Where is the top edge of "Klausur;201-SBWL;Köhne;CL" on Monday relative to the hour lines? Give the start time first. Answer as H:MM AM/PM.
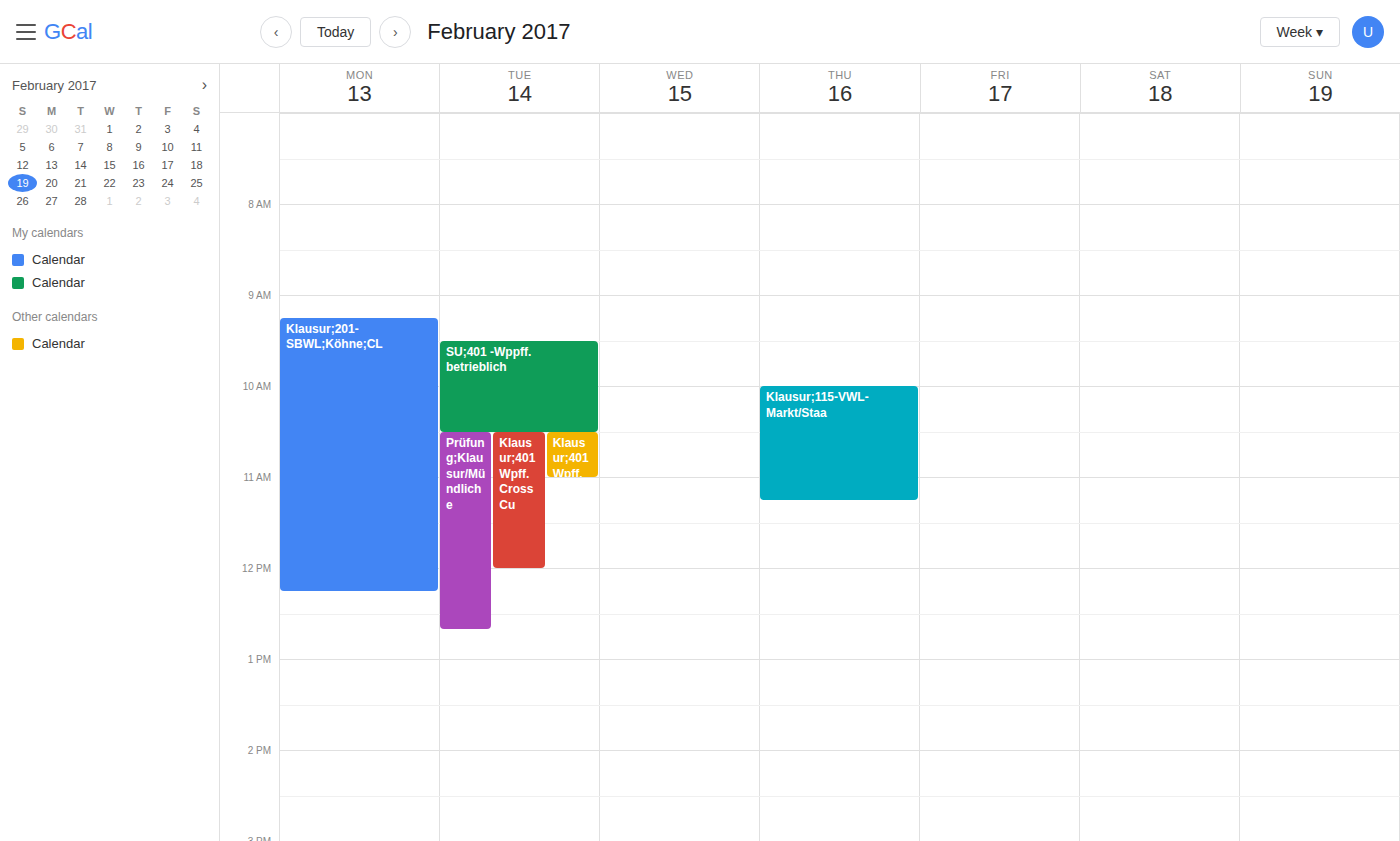
9:15 AM -- neither: a quarter of the way from the 9 AM line to the 10 AM line.